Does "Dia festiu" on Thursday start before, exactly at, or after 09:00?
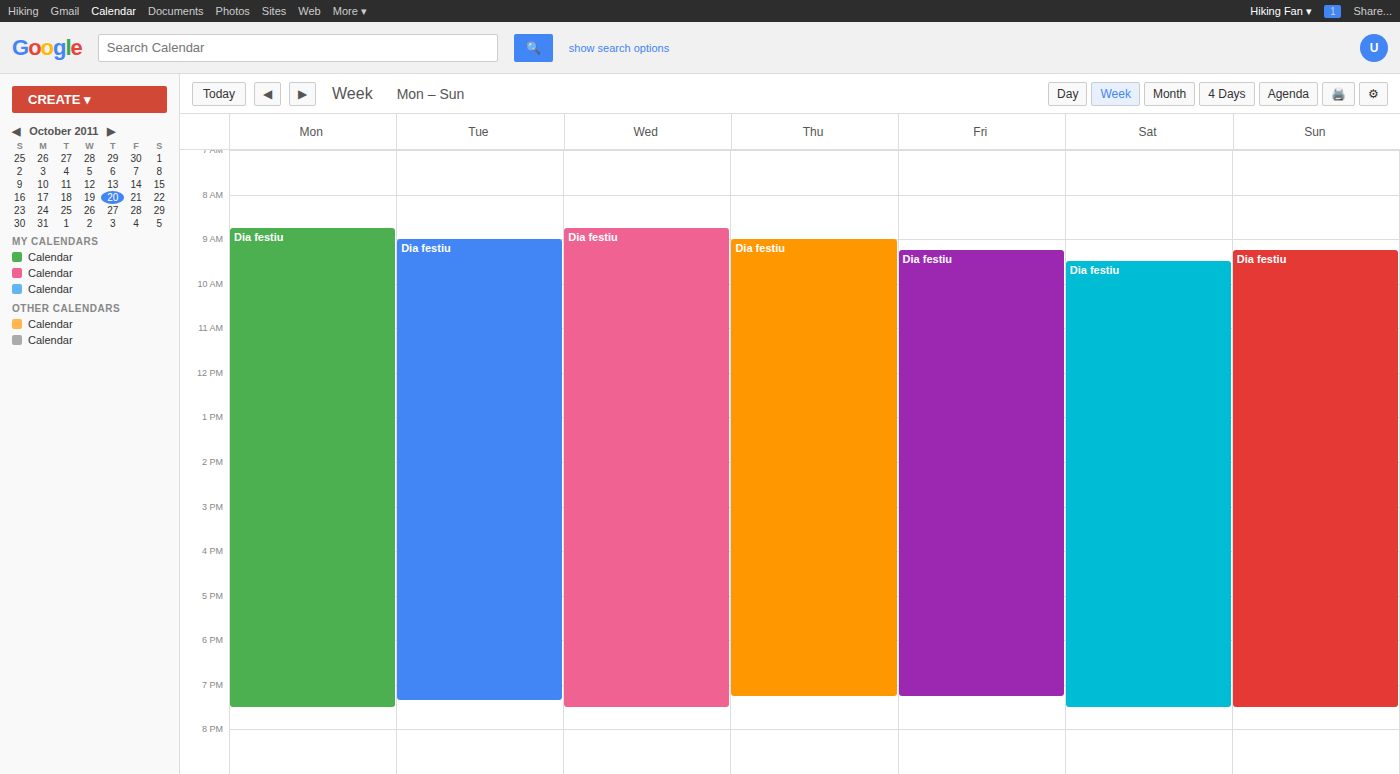
09:00 -- exactly at 09:00, on the 09:00 line.